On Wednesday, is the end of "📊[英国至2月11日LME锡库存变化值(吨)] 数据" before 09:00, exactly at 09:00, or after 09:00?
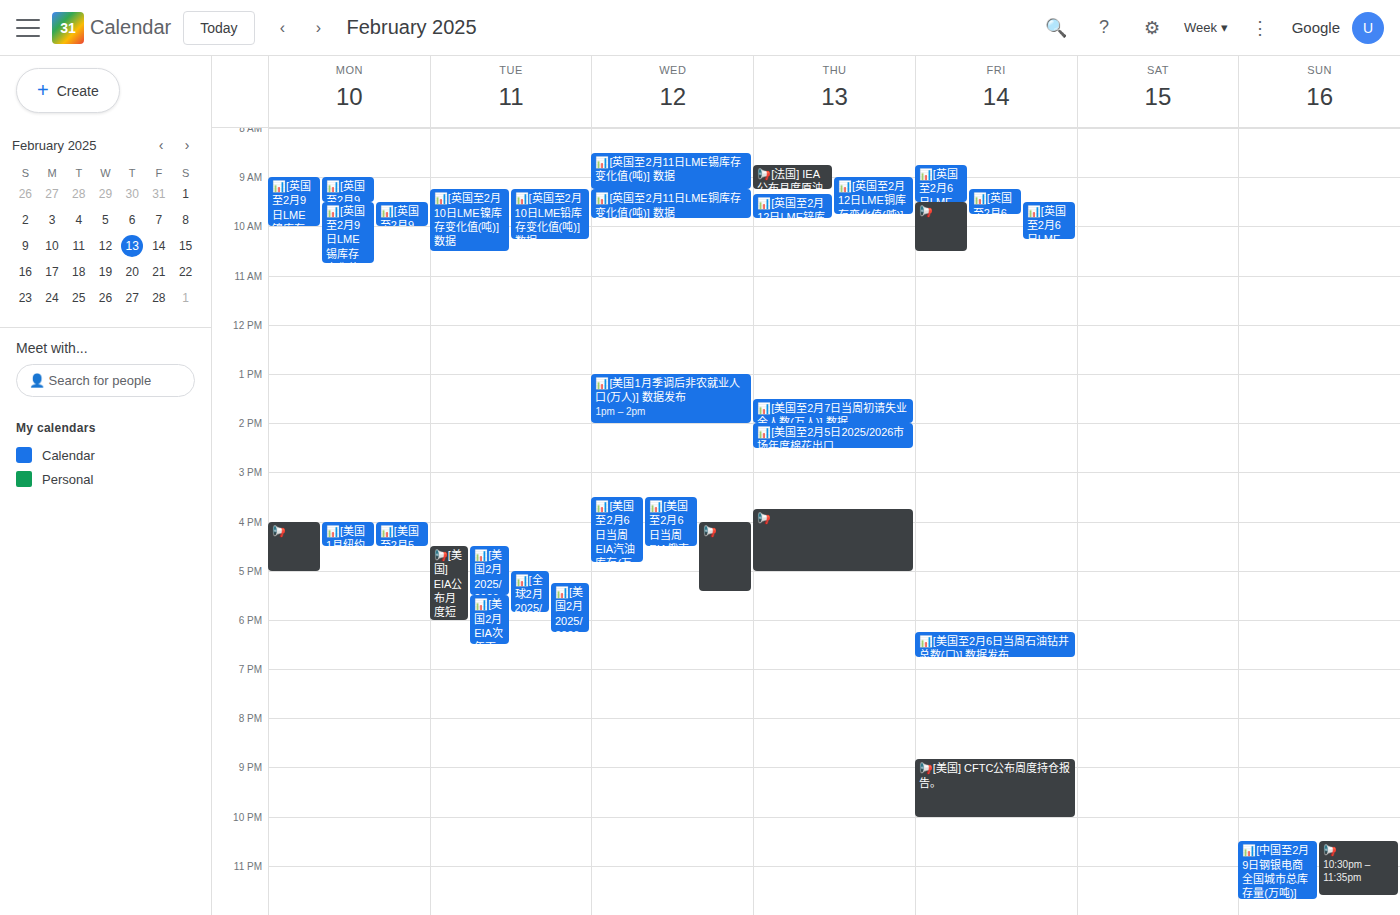
09:15 -- after 09:00, 15 minutes below the 09:00 line.